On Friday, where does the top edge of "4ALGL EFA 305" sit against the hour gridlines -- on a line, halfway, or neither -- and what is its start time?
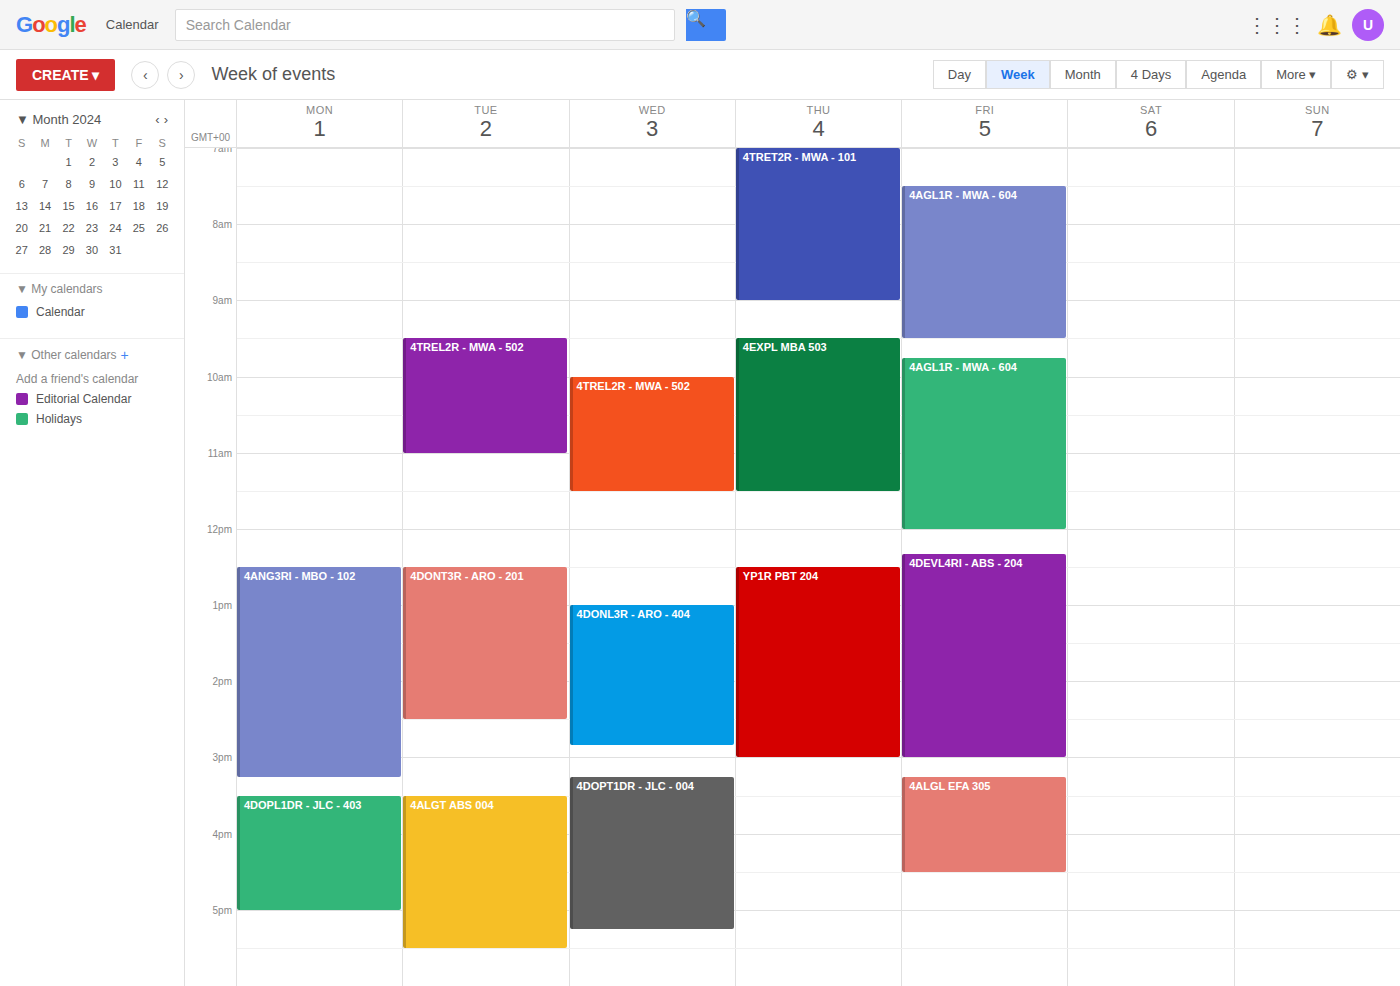
3:15 PM -- neither: a quarter of the way from the 3 PM line to the 4 PM line.